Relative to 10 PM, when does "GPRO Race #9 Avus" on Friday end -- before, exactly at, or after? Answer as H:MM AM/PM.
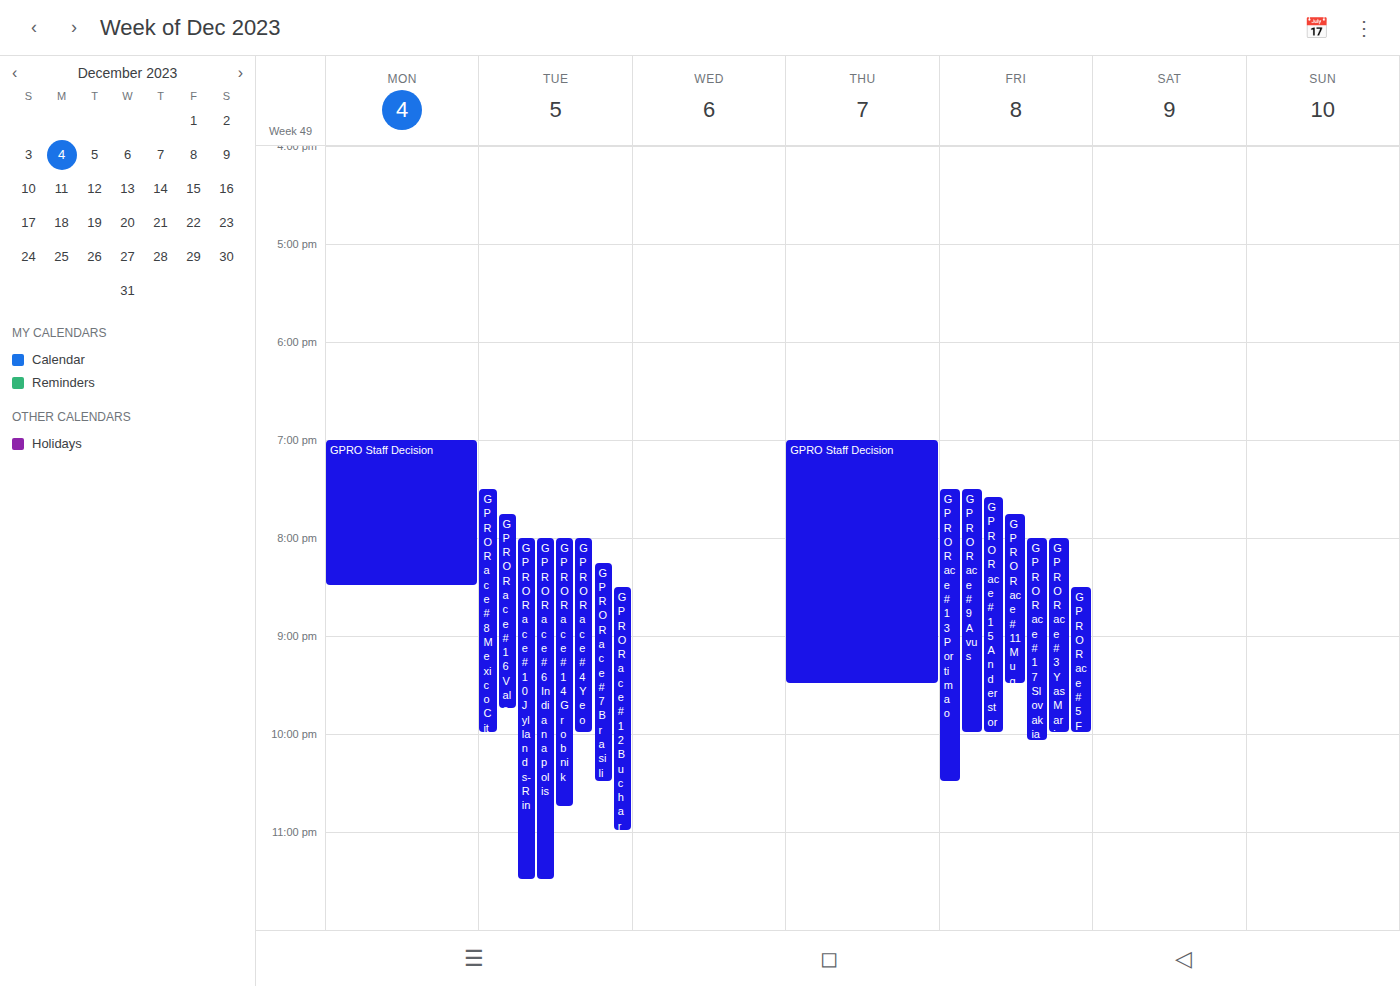
10:00 PM -- exactly at 10 PM, on the 10 PM line.